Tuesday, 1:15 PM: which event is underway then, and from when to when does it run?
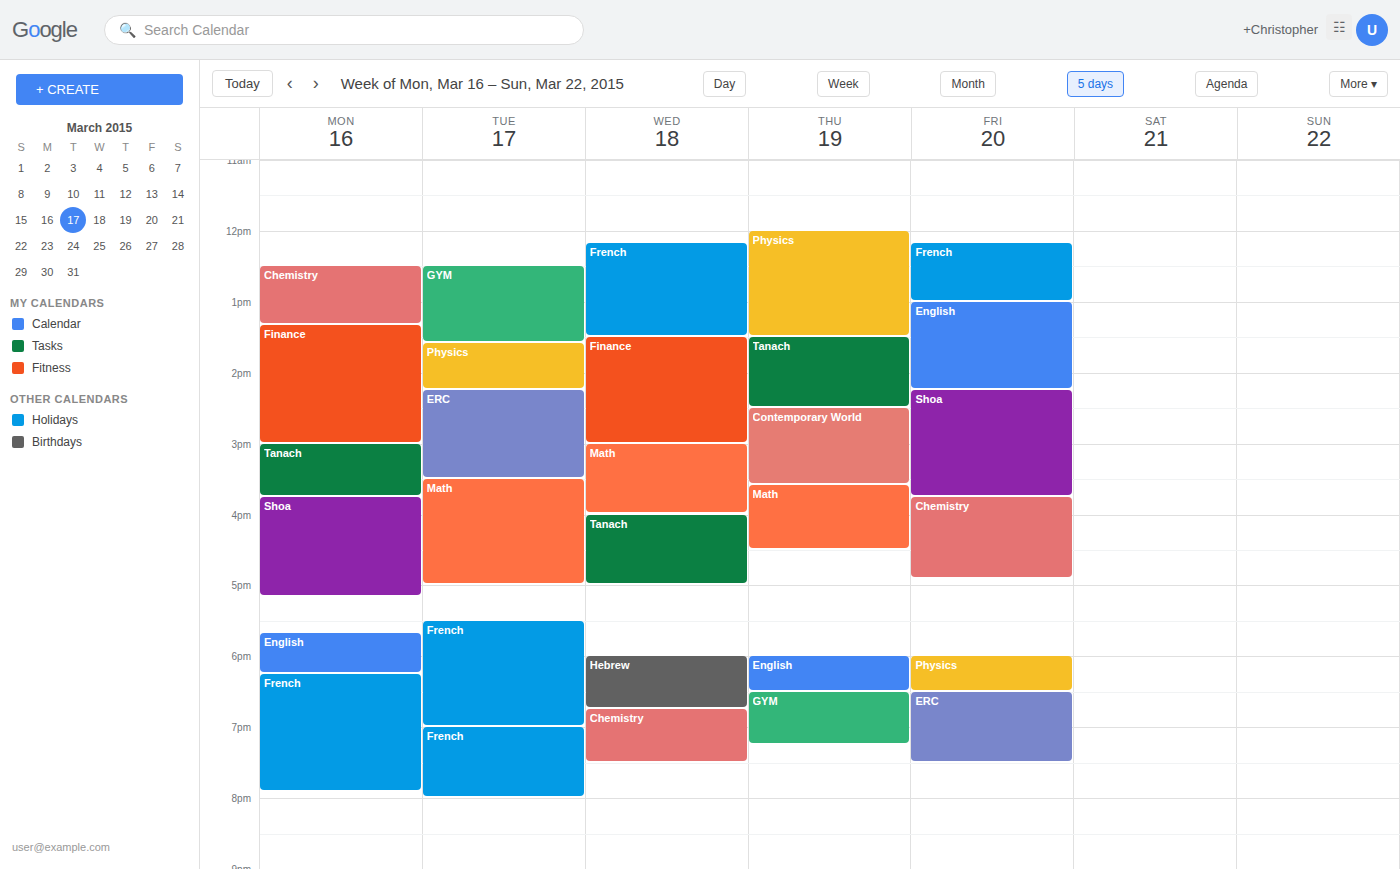
"GYM", 12:30 PM to 1:35 PM